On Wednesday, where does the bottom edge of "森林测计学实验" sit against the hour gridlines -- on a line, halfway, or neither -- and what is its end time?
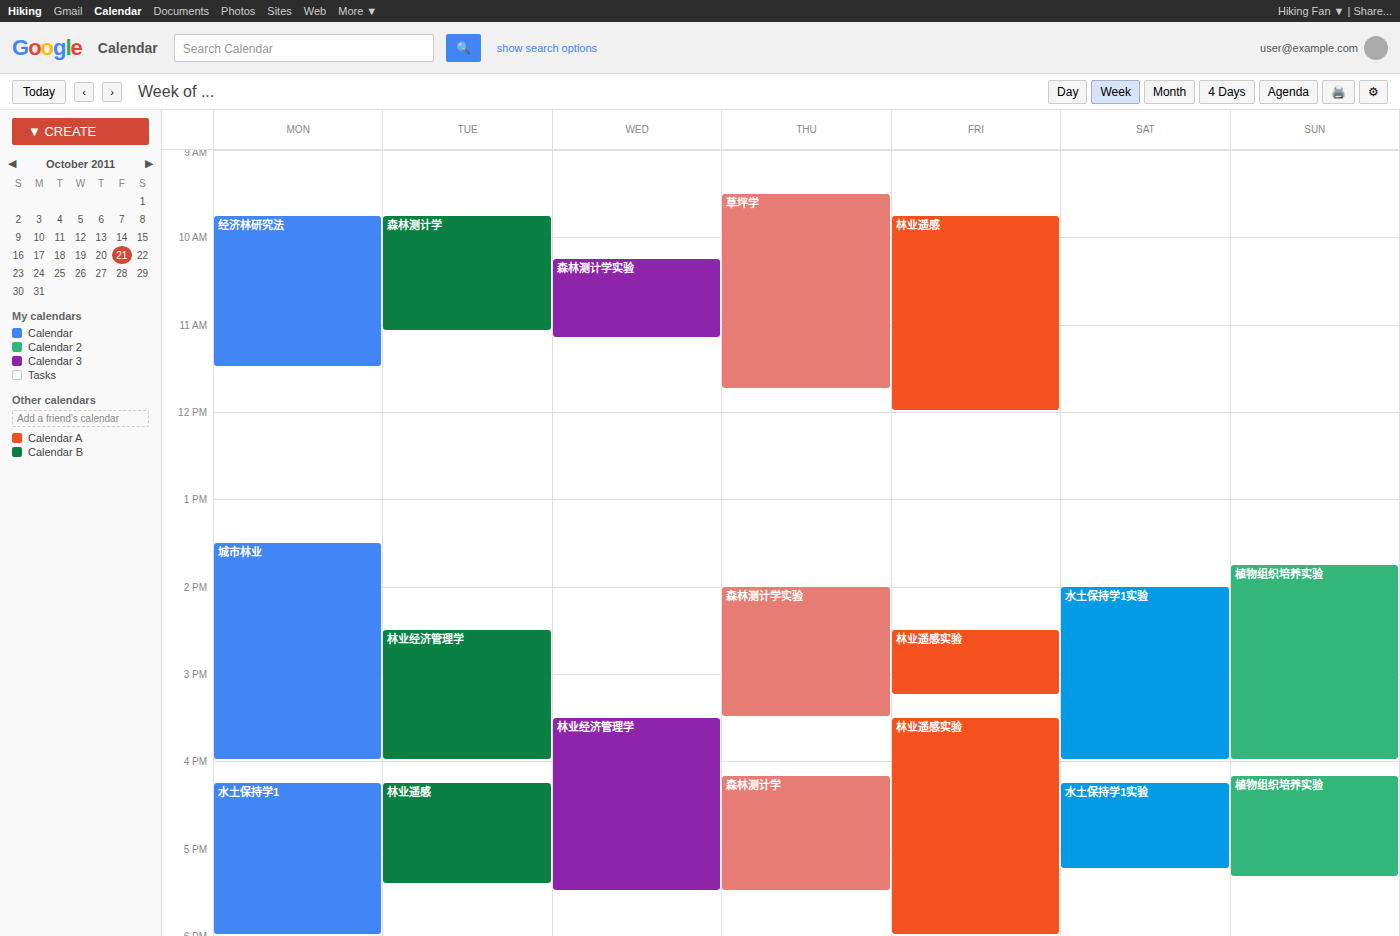
11:10 AM -- neither: 10 minutes below the 11 AM line and 50 minutes above the 12 PM line.